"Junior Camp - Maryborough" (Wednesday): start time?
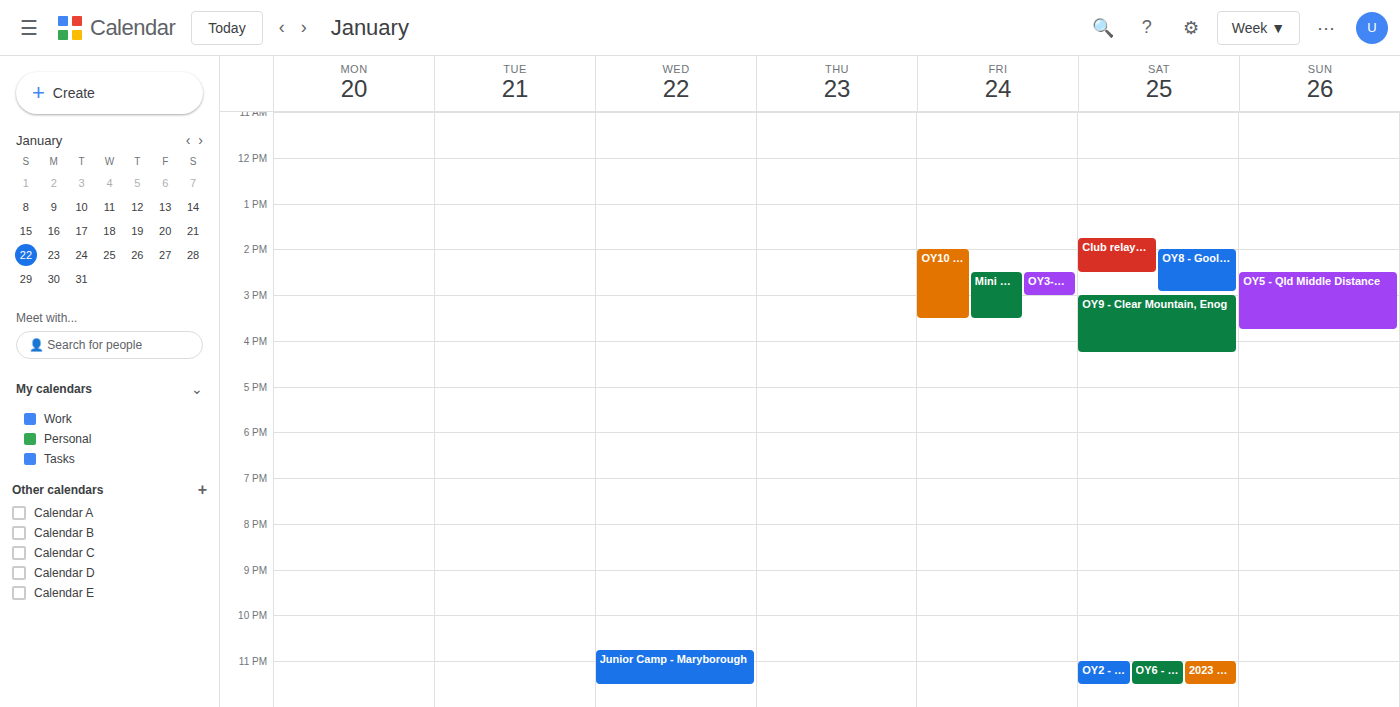
10:45 PM